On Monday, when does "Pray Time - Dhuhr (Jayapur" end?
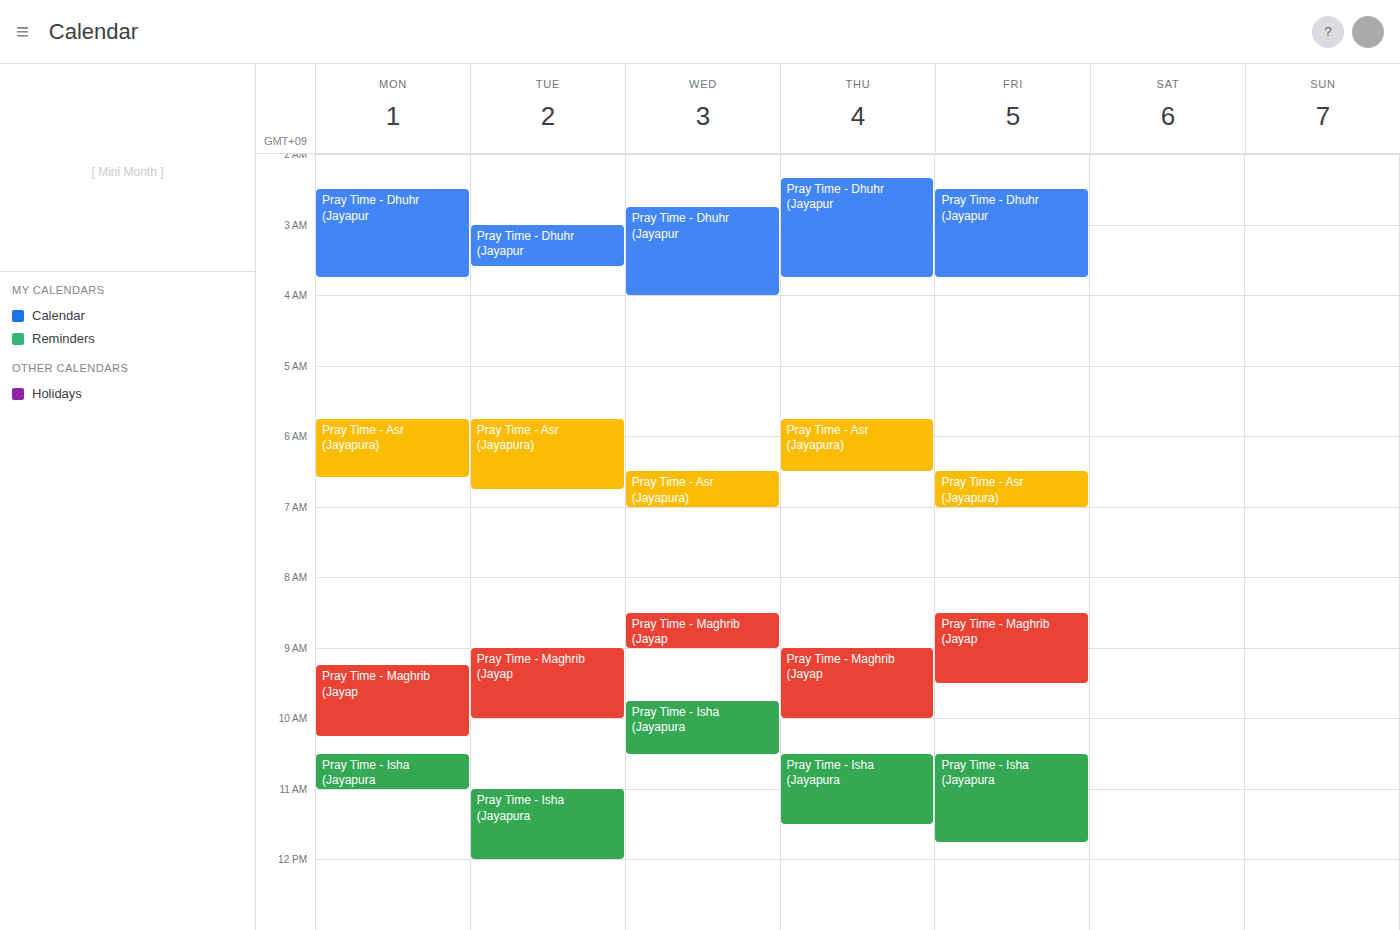
3:45 AM